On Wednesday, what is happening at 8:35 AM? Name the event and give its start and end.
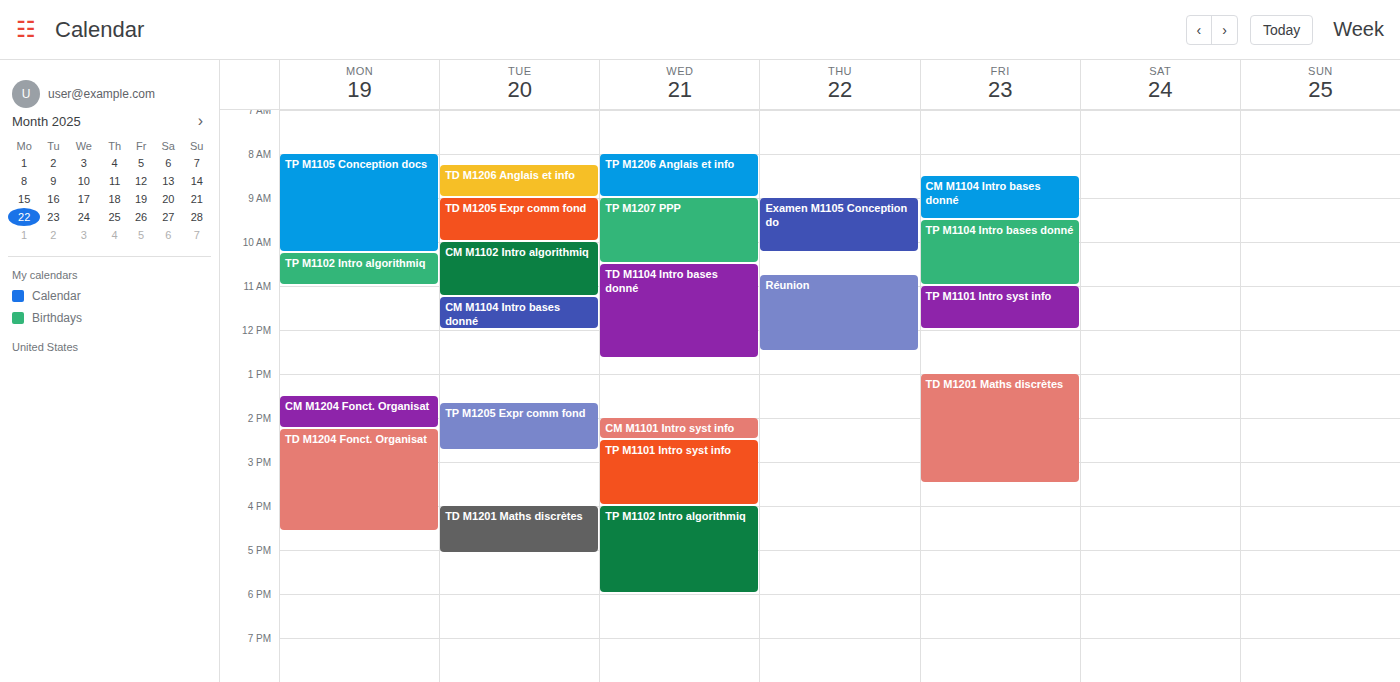
"TP M1206 Anglais et info", 8:00 AM to 9:00 AM